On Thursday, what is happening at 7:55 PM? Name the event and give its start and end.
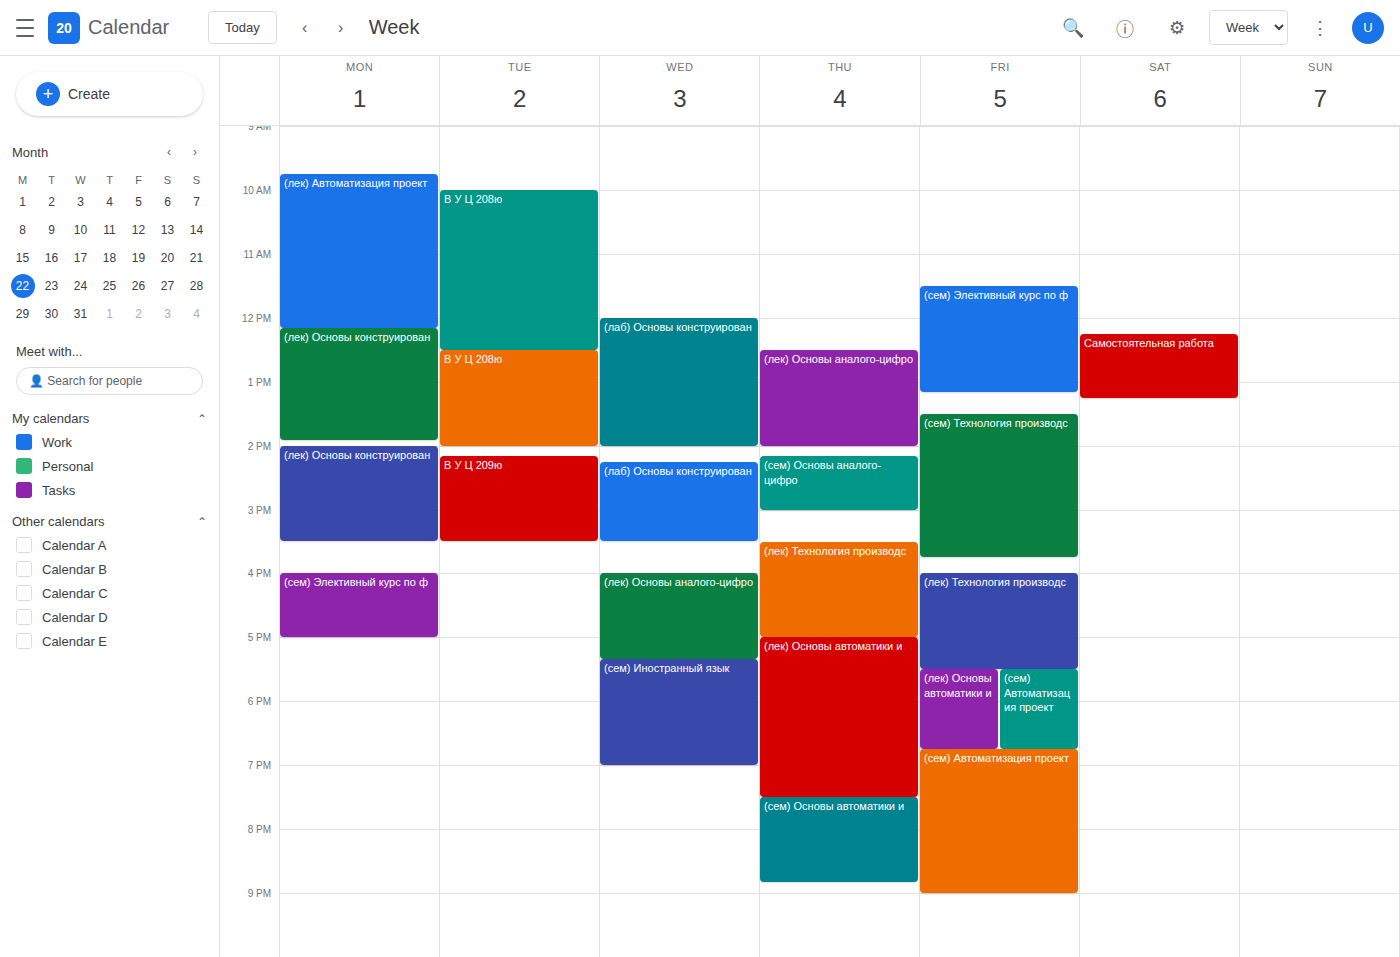
"(сем) Основы автоматики и", 7:30 PM to 8:50 PM